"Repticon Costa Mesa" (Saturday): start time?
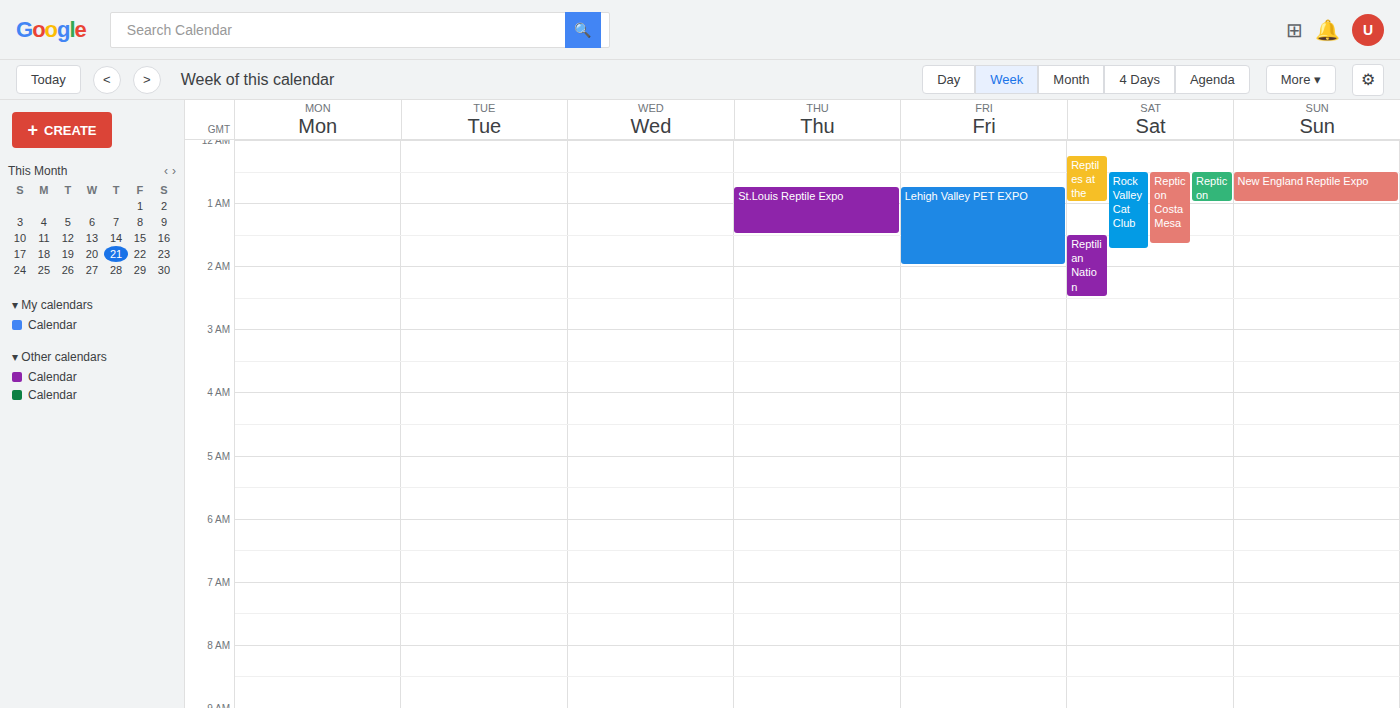
00:30